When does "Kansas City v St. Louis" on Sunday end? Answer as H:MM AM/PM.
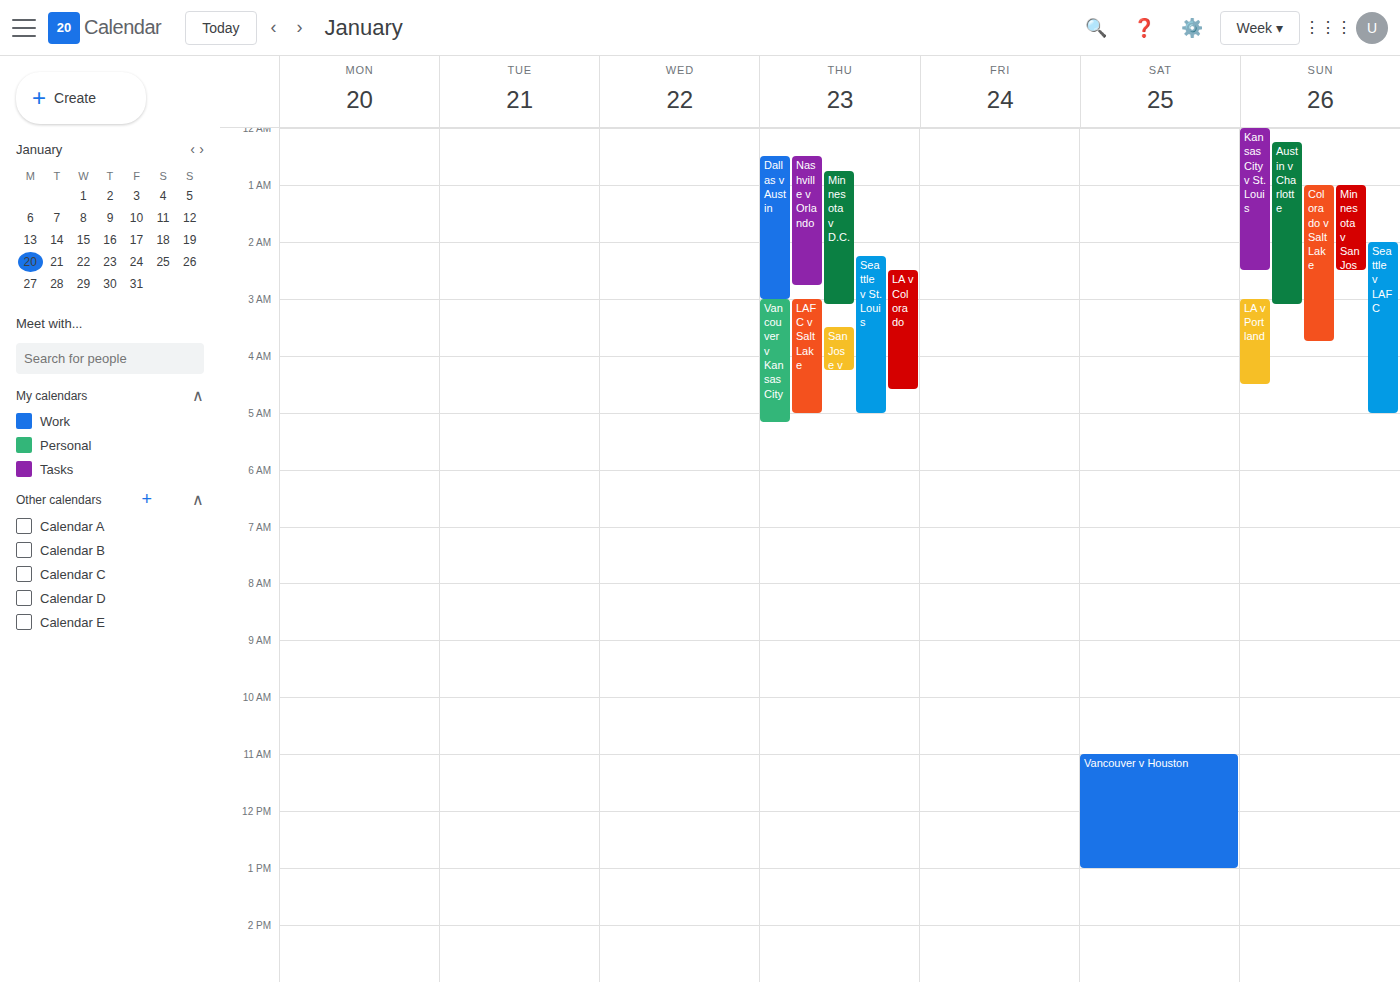
2:30 AM